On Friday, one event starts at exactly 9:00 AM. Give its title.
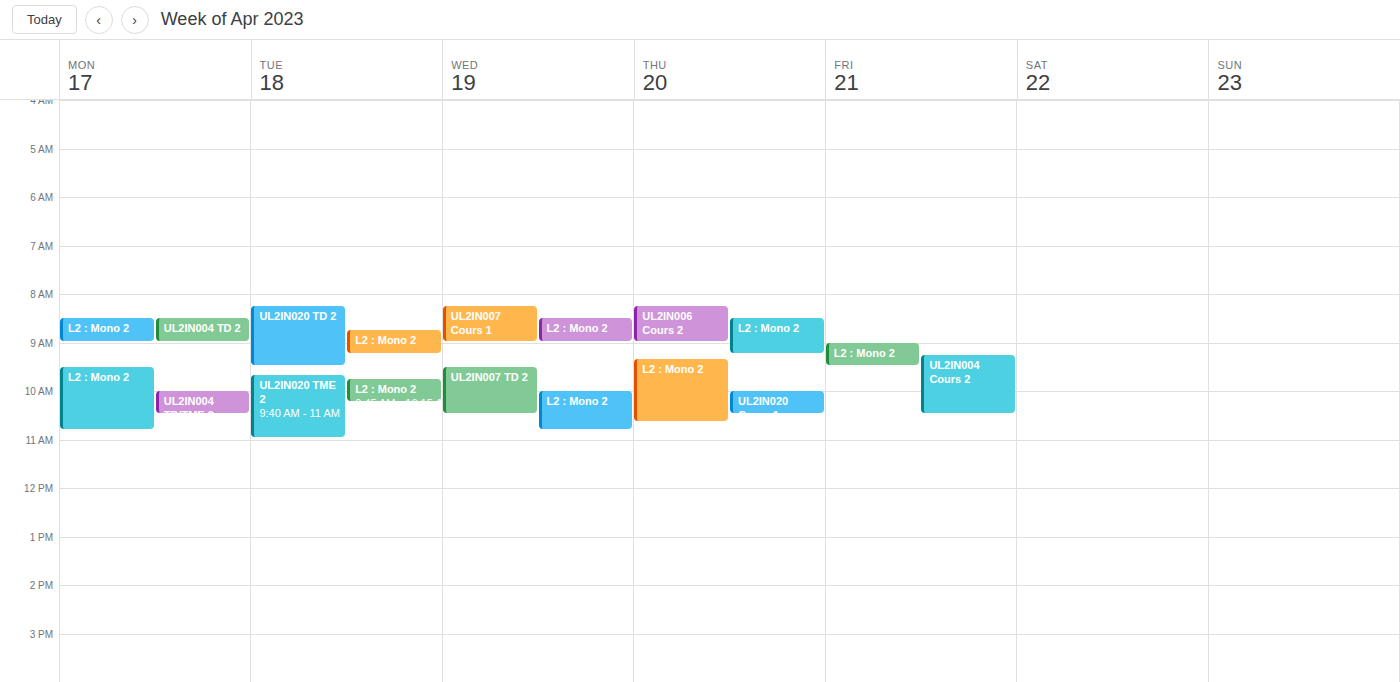
"L2 : Mono 2"